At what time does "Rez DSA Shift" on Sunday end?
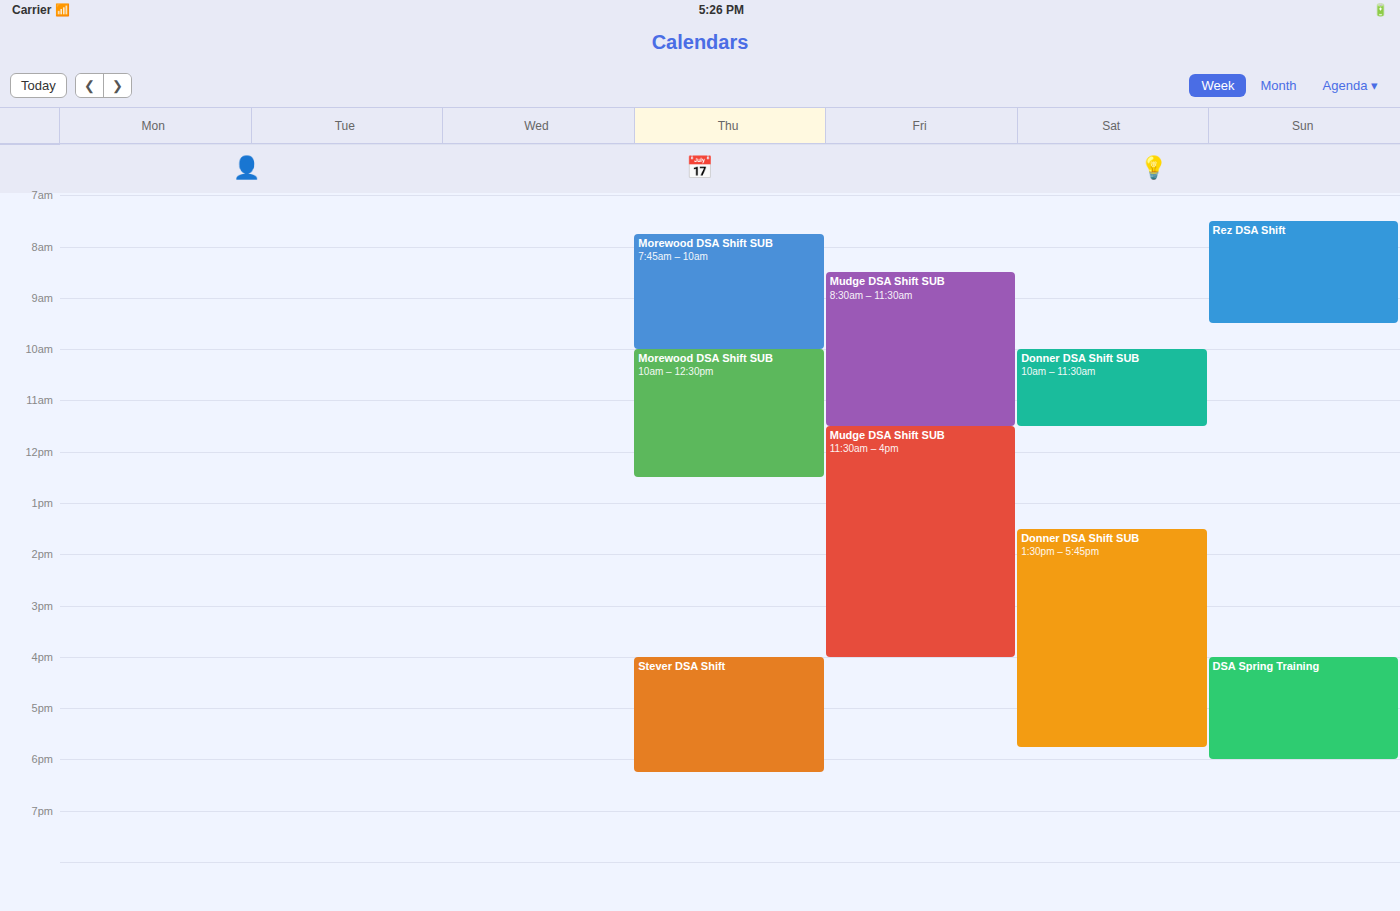
9:30 AM